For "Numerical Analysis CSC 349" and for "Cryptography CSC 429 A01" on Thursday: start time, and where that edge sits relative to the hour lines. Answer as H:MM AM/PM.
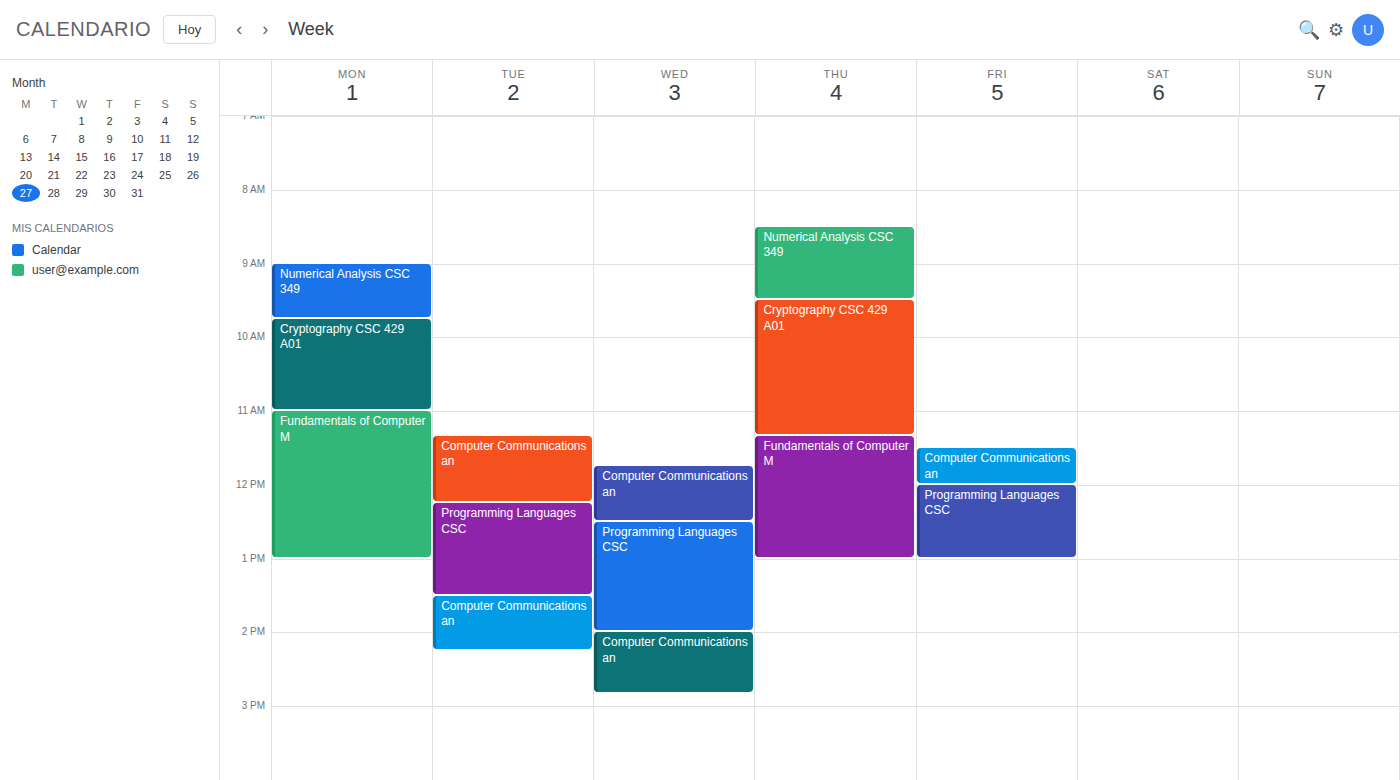
"Numerical Analysis CSC 349": 8:30 AM, halfway between the 8 AM and 9 AM lines. "Cryptography CSC 429 A01": 9:30 AM, halfway between the 9 AM and 10 AM lines.